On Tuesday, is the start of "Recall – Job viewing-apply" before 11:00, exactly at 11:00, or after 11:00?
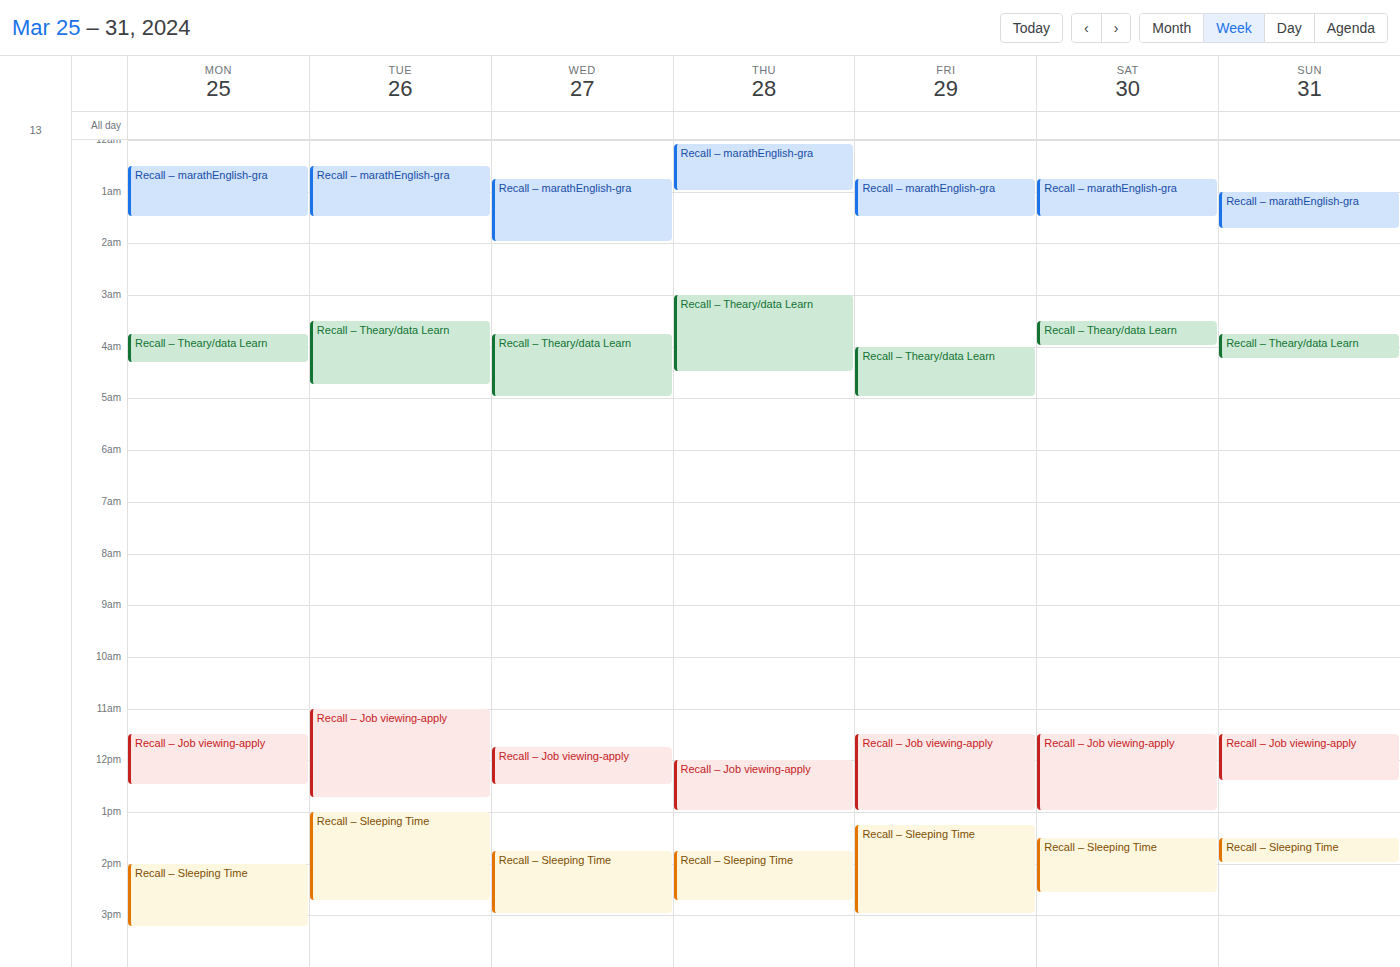
11:00 -- exactly at 11:00, on the 11:00 line.